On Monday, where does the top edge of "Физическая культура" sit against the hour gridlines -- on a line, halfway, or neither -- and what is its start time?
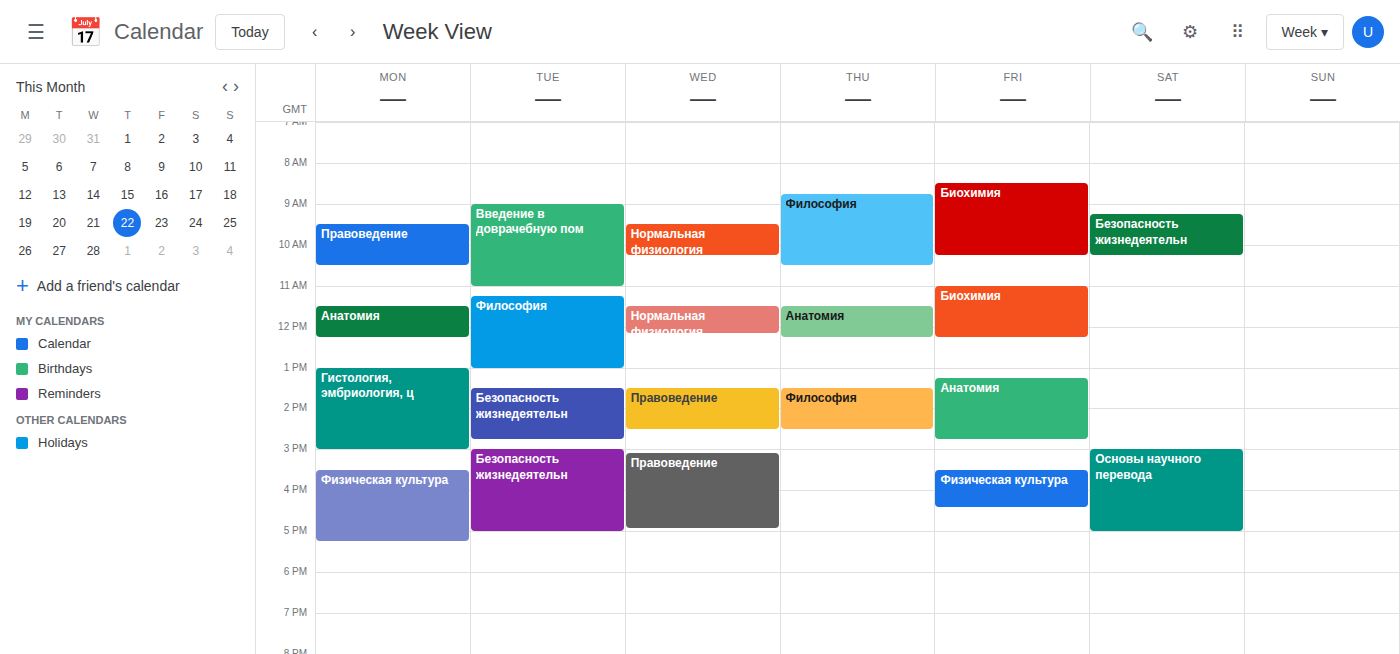
3:30 PM -- halfway between the 3 PM and 4 PM lines.